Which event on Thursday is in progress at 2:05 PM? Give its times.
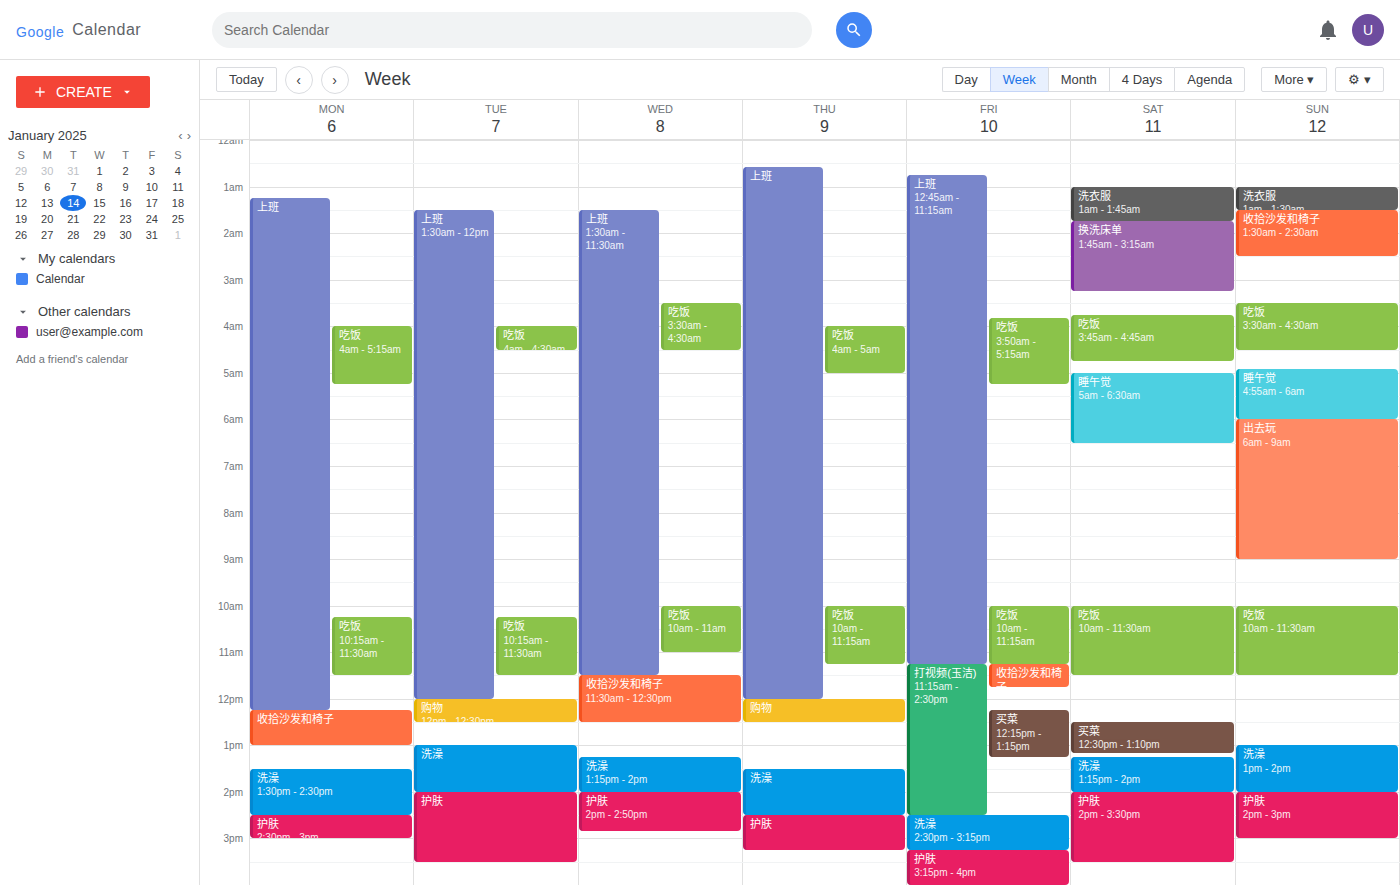
"洗澡", 1:30 PM to 2:30 PM